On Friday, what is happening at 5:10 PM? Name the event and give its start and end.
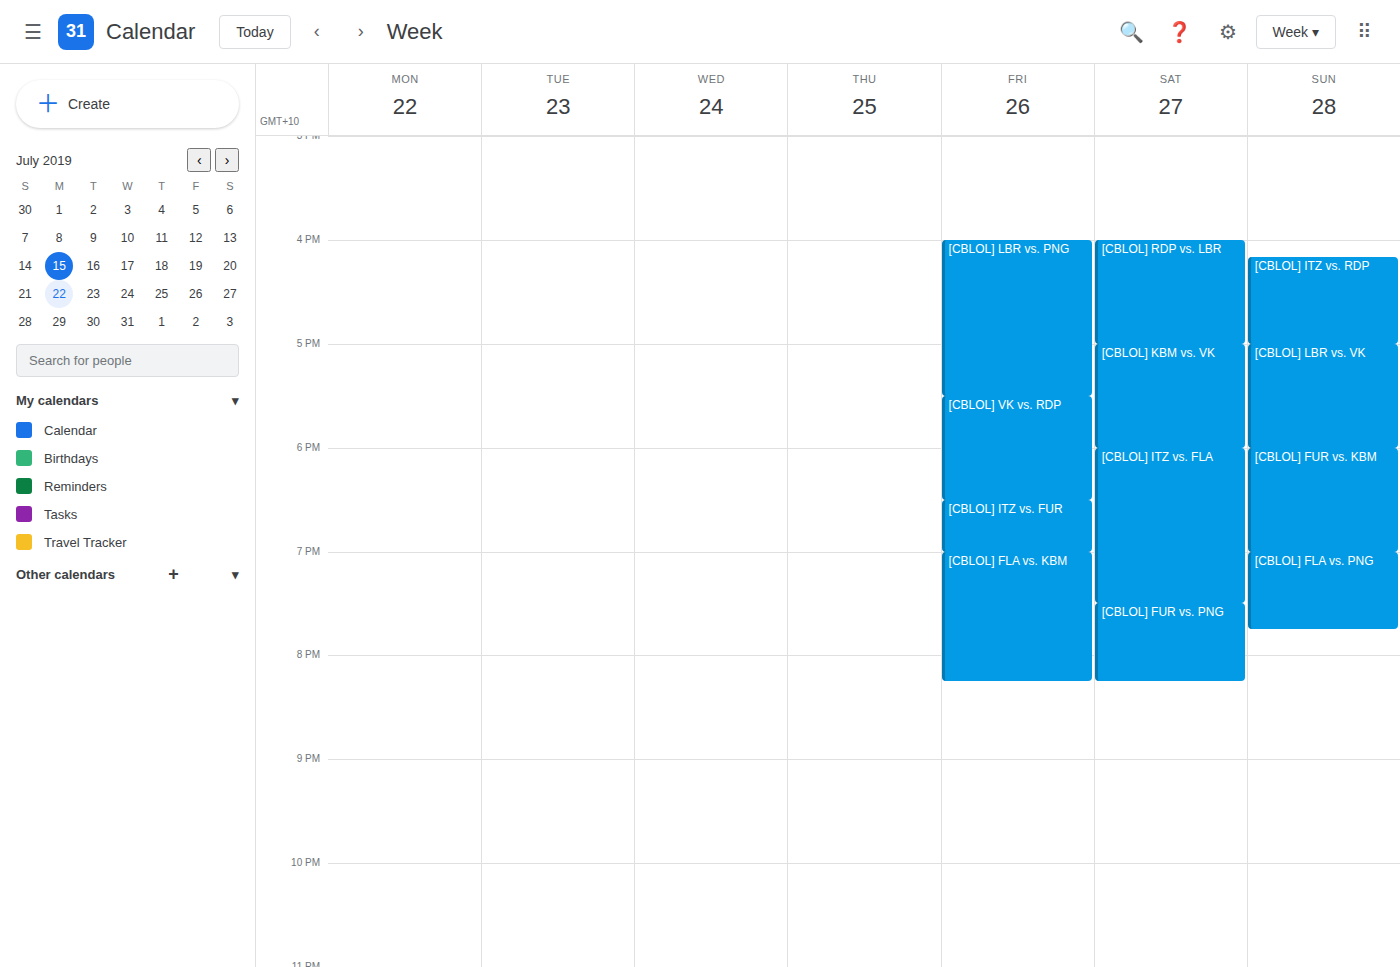
"[CBLOL] LBR vs. PNG", 4:00 PM to 5:30 PM